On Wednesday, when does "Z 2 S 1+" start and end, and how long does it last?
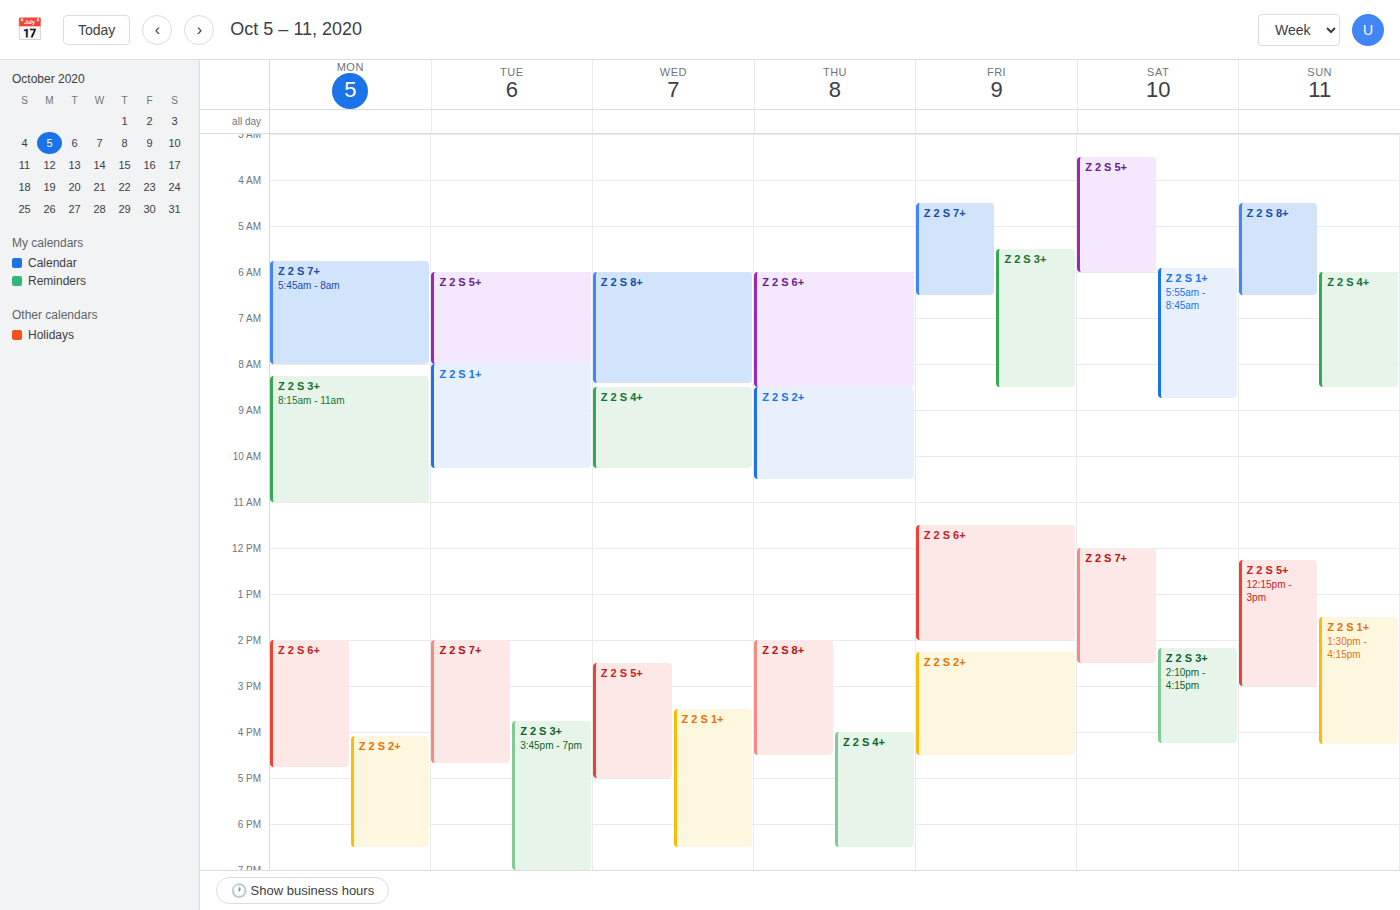
15:30 to 18:30, 3 hours